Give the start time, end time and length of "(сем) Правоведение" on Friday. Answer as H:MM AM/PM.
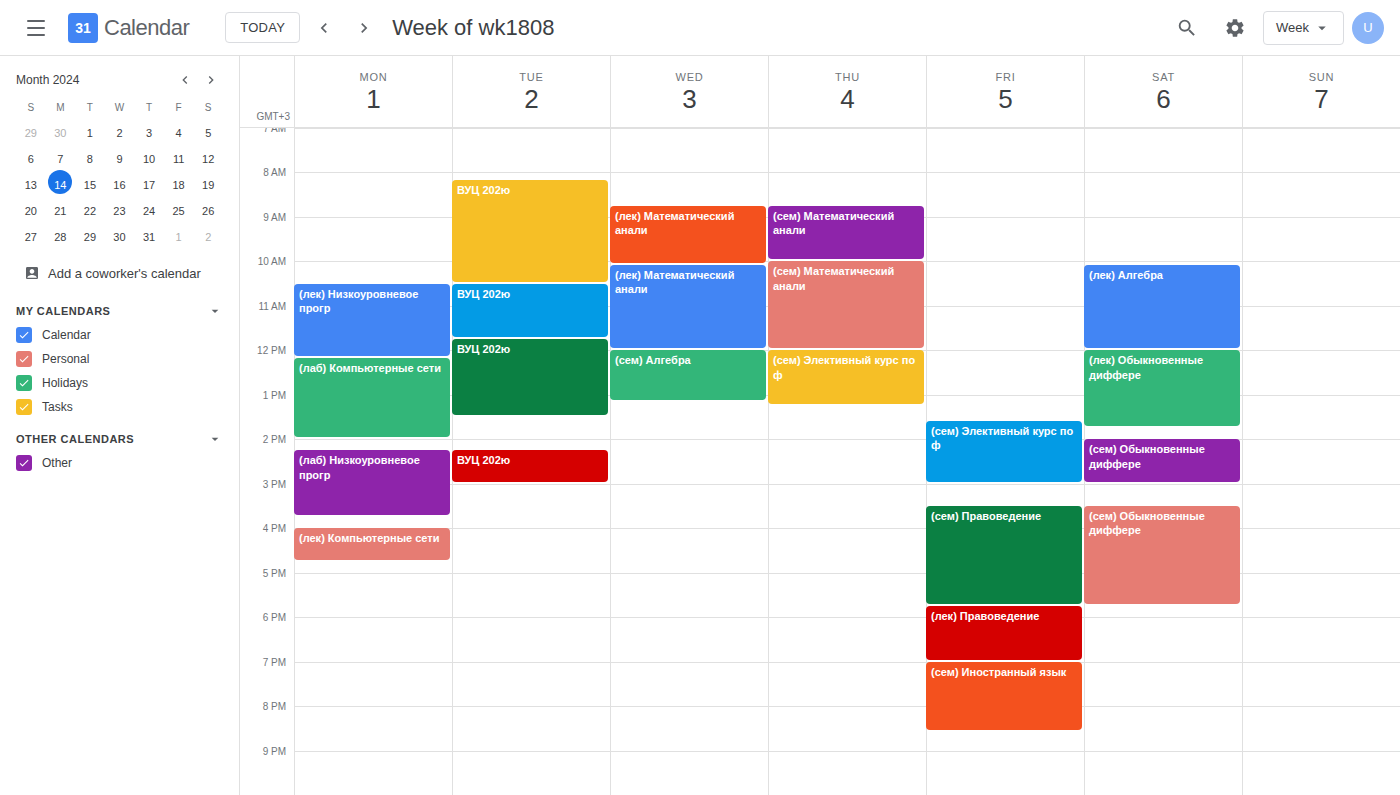
3:30 PM to 5:45 PM, 2 hours 15 minutes